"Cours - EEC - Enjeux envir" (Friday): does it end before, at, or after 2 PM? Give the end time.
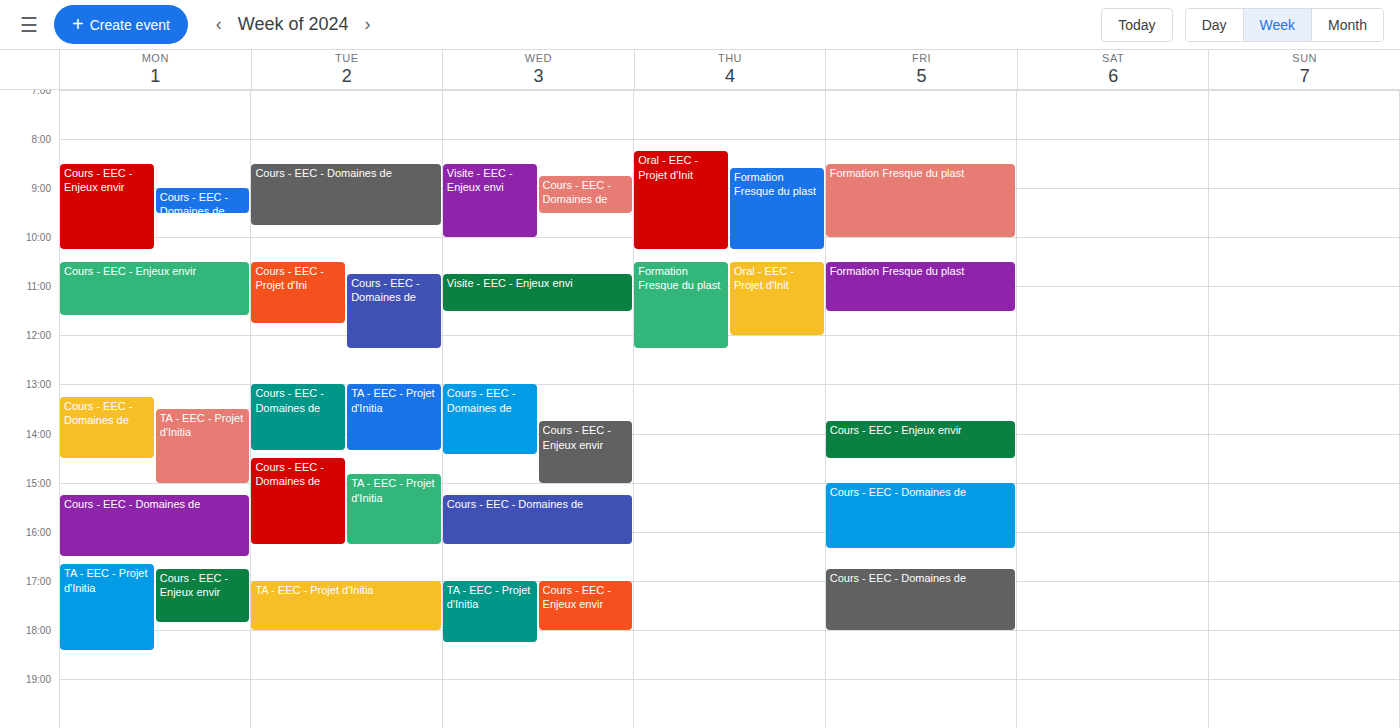
2:30 PM -- after 2 PM, 30 minutes below the 2 PM line.